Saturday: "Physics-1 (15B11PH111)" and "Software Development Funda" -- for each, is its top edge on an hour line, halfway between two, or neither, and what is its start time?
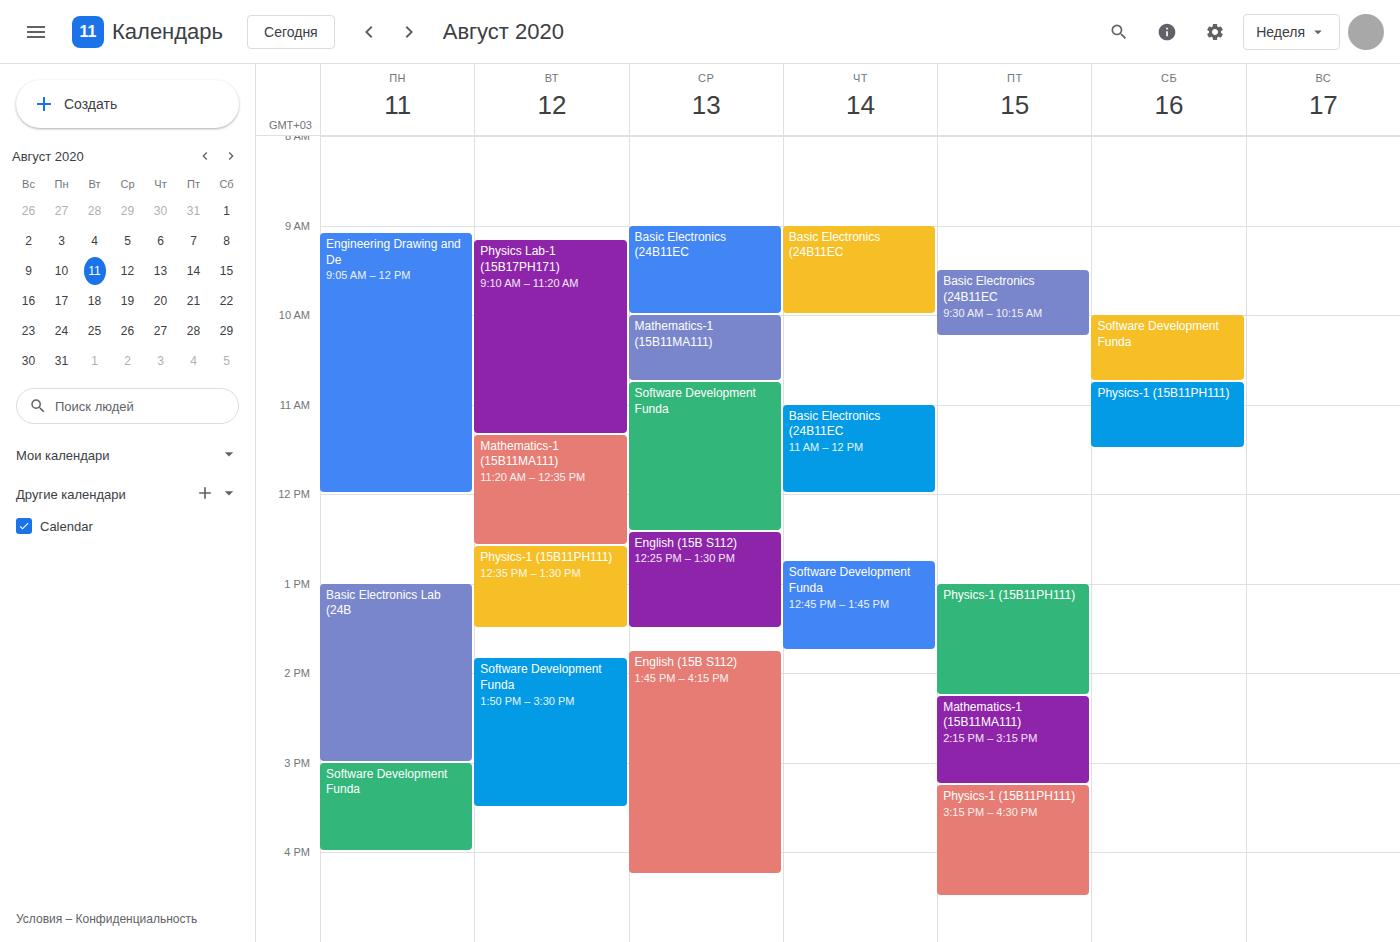
"Physics-1 (15B11PH111)": 10:45 AM, neither: three quarters of the way from the 10 AM line to the 11 AM line. "Software Development Funda": 10:00 AM, exactly on the 10 AM line.